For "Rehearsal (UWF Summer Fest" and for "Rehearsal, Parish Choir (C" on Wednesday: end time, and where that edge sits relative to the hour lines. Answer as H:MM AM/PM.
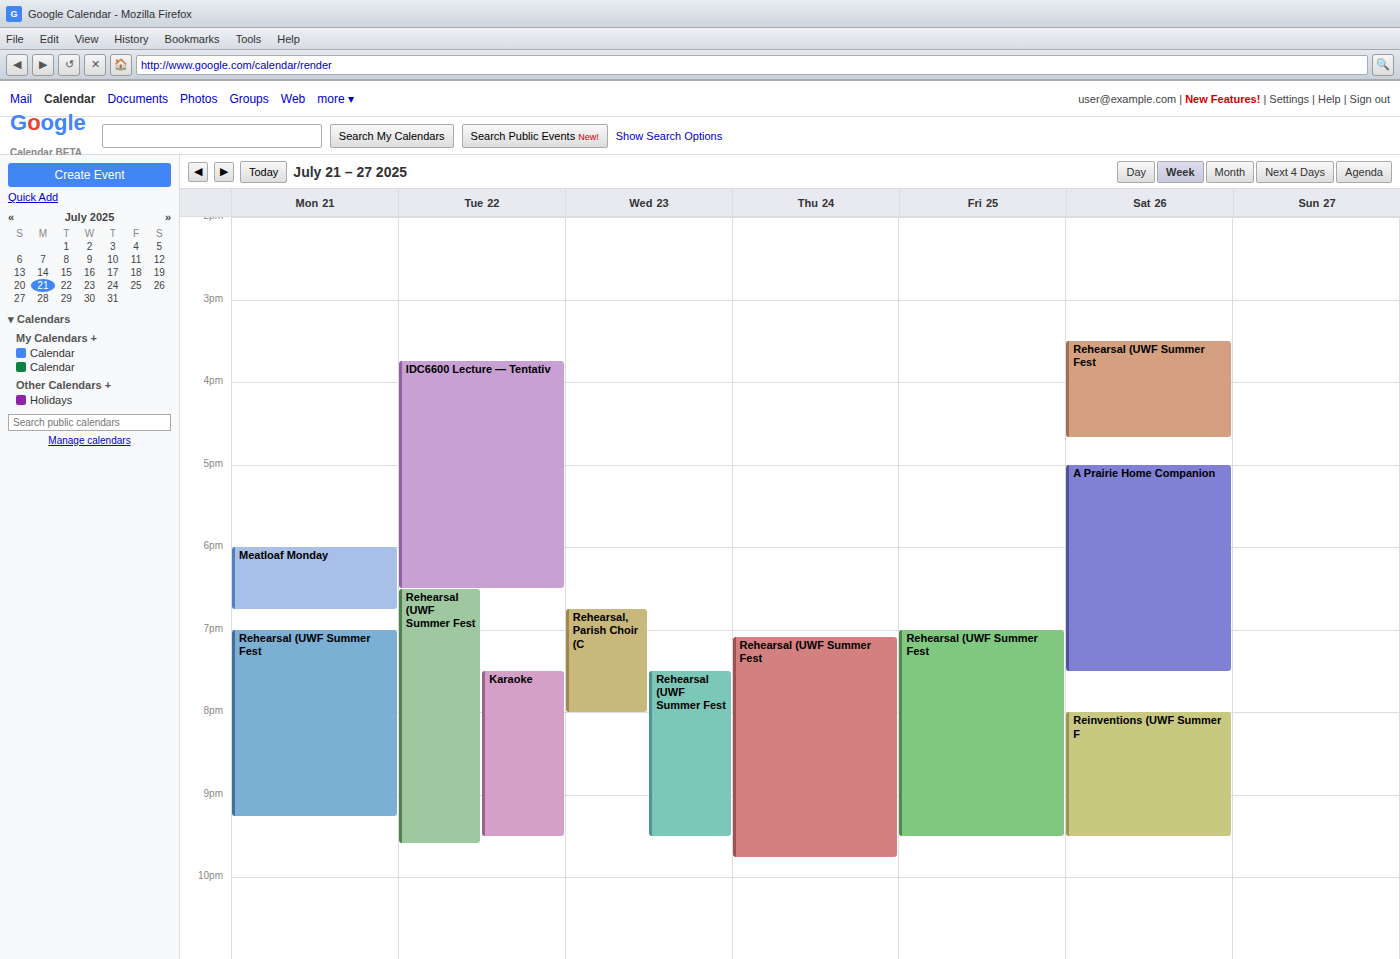
"Rehearsal (UWF Summer Fest": 9:30 PM, halfway between the 9 PM and 10 PM lines. "Rehearsal, Parish Choir (C": 8:00 PM, exactly on the 8 PM line.